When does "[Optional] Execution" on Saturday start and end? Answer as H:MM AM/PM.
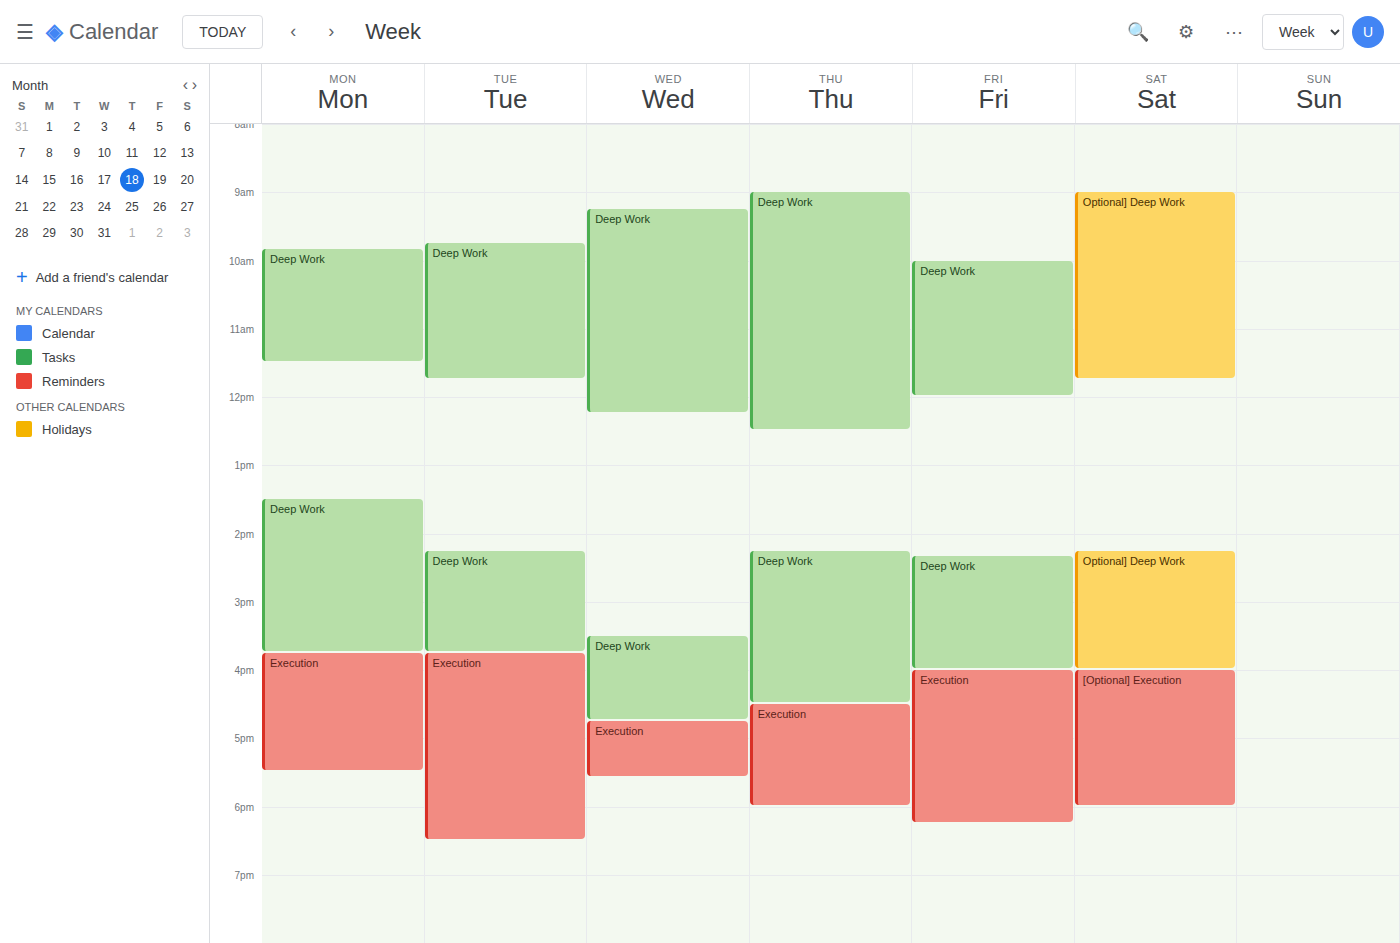
4:00 PM to 6:00 PM